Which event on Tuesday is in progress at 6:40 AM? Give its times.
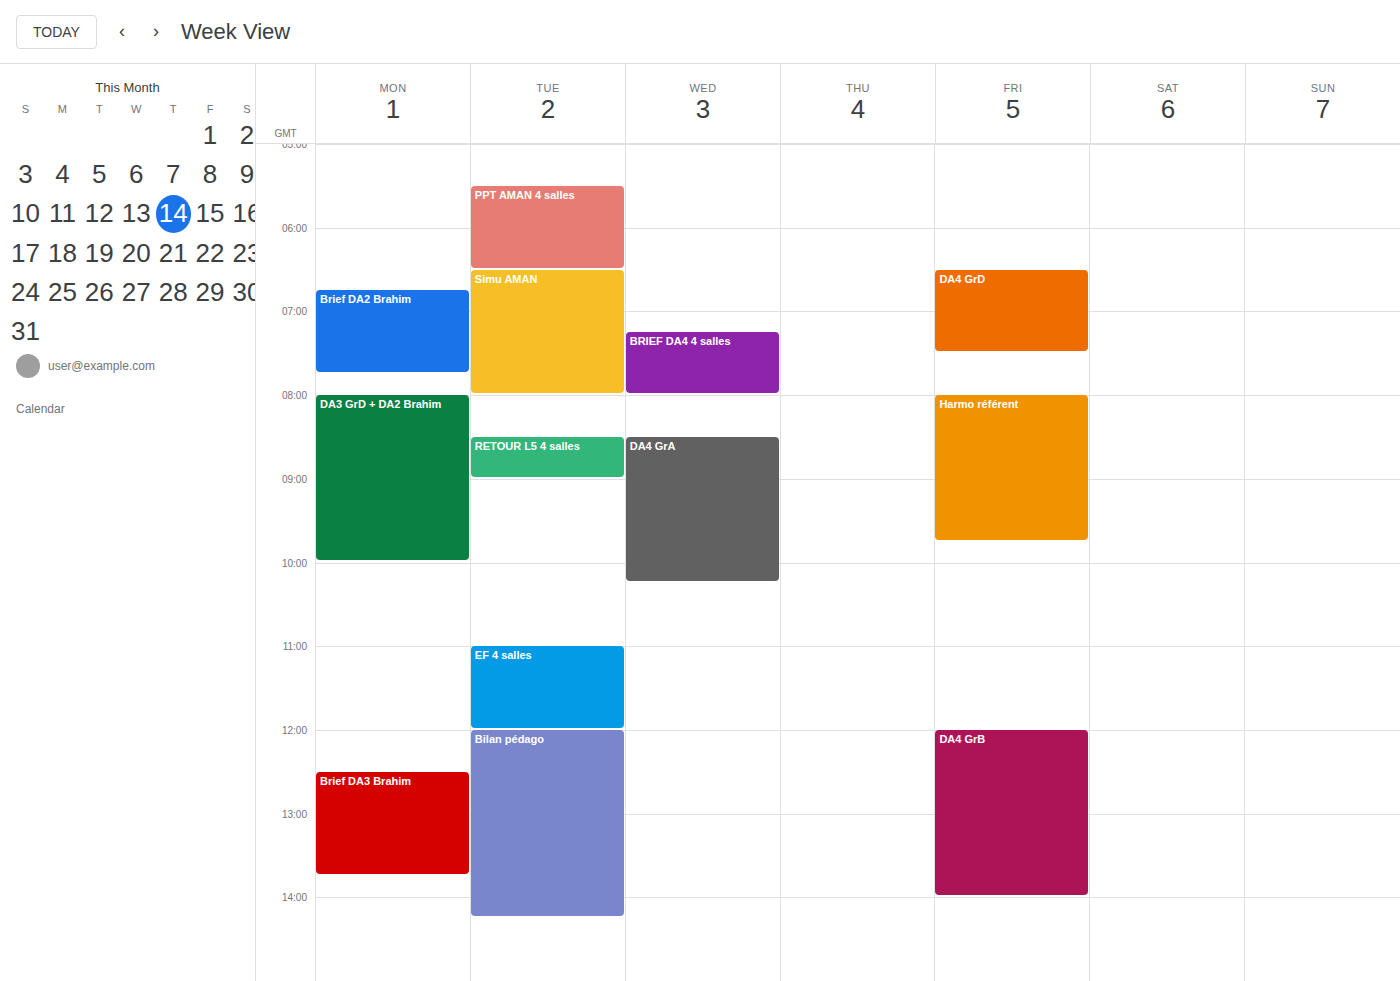
"Simu AMAN", 6:30 AM to 8:00 AM